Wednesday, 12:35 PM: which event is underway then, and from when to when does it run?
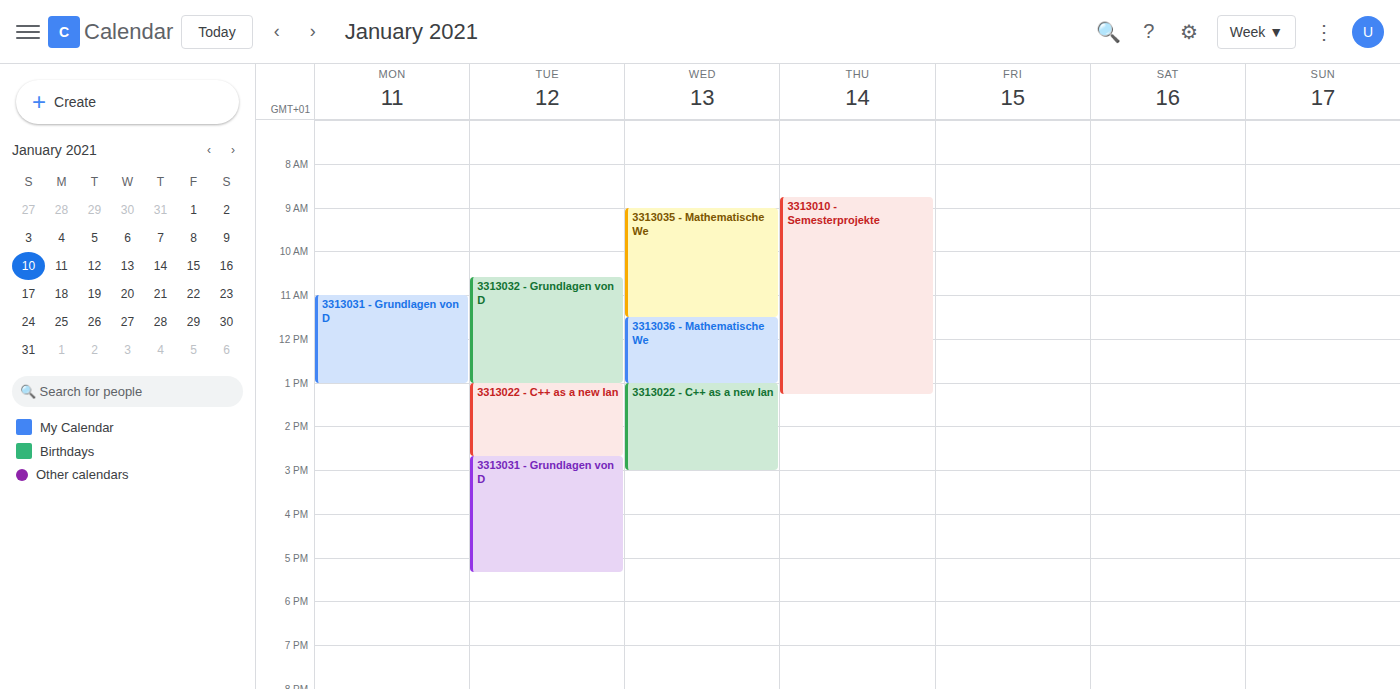
"3313036 - Mathematische We", 11:30 AM to 1:00 PM